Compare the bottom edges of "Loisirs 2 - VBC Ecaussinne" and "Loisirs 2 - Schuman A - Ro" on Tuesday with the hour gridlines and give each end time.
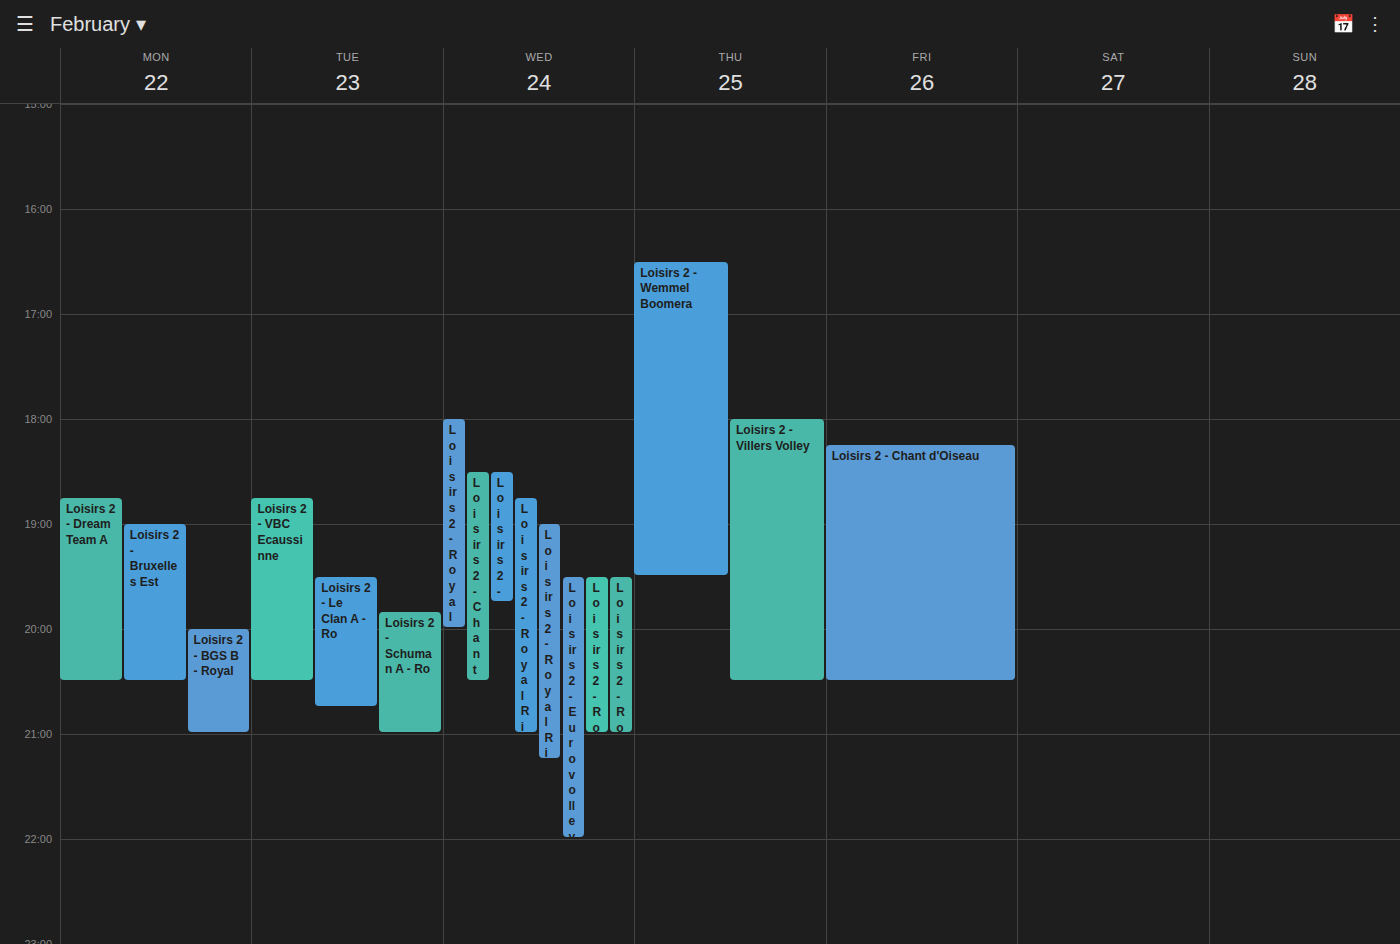
"Loisirs 2 - VBC Ecaussinne": 8:30 PM, halfway between the 8 PM and 9 PM lines. "Loisirs 2 - Schuman A - Ro": 9:00 PM, exactly on the 9 PM line.